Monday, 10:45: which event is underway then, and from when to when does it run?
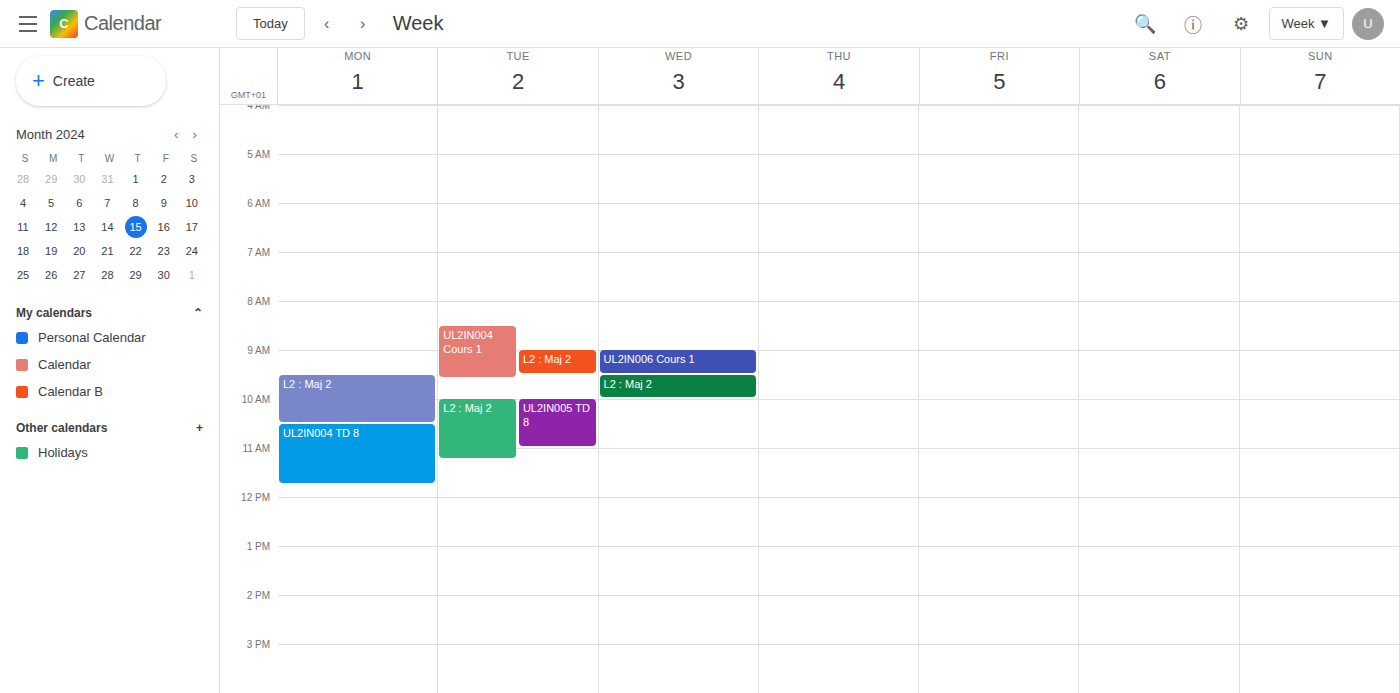
"UL2IN004 TD 8", 10:30 to 11:45